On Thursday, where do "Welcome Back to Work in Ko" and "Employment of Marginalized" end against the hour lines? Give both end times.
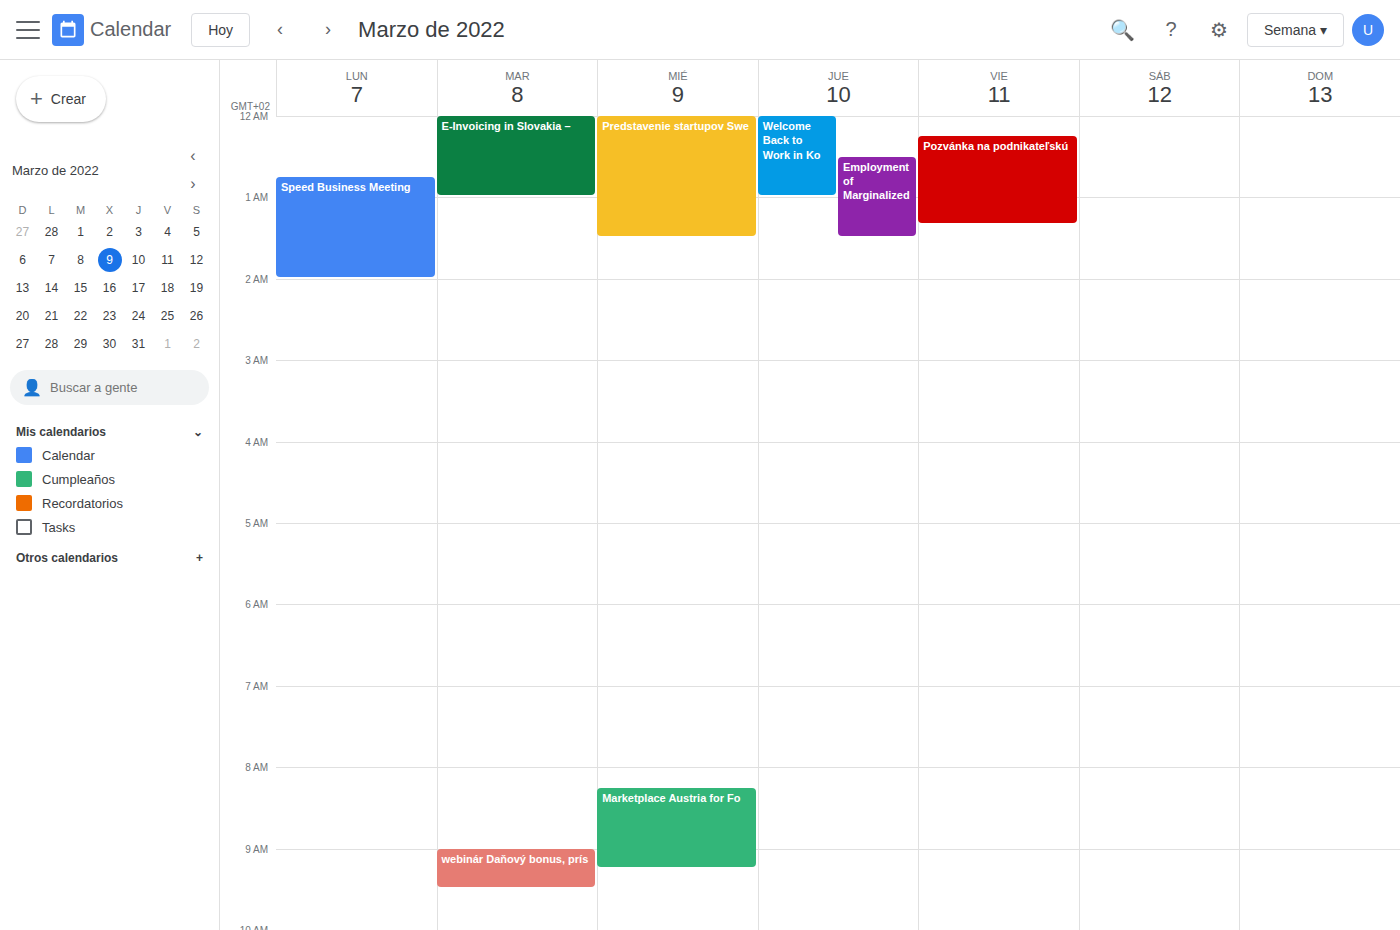
"Welcome Back to Work in Ko": 1:00 AM, exactly on the 1 AM line. "Employment of Marginalized": 1:30 AM, halfway between the 1 AM and 2 AM lines.